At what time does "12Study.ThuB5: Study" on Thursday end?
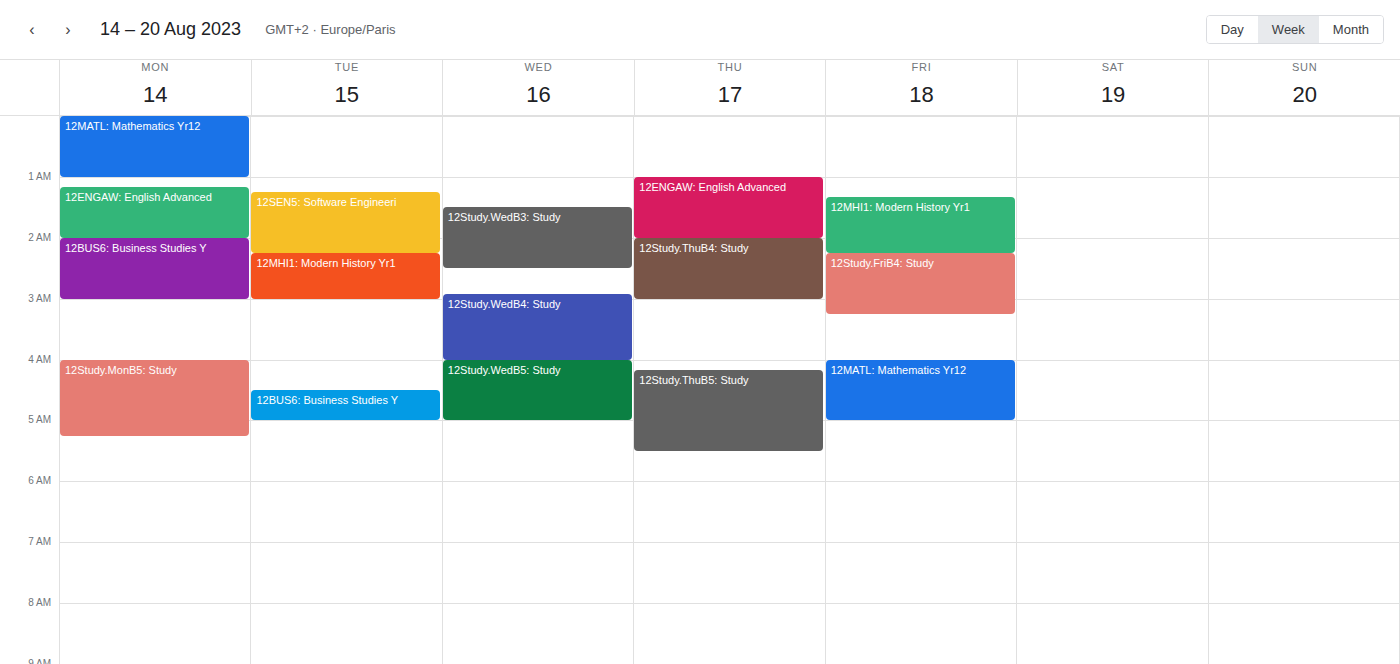
5:30 AM